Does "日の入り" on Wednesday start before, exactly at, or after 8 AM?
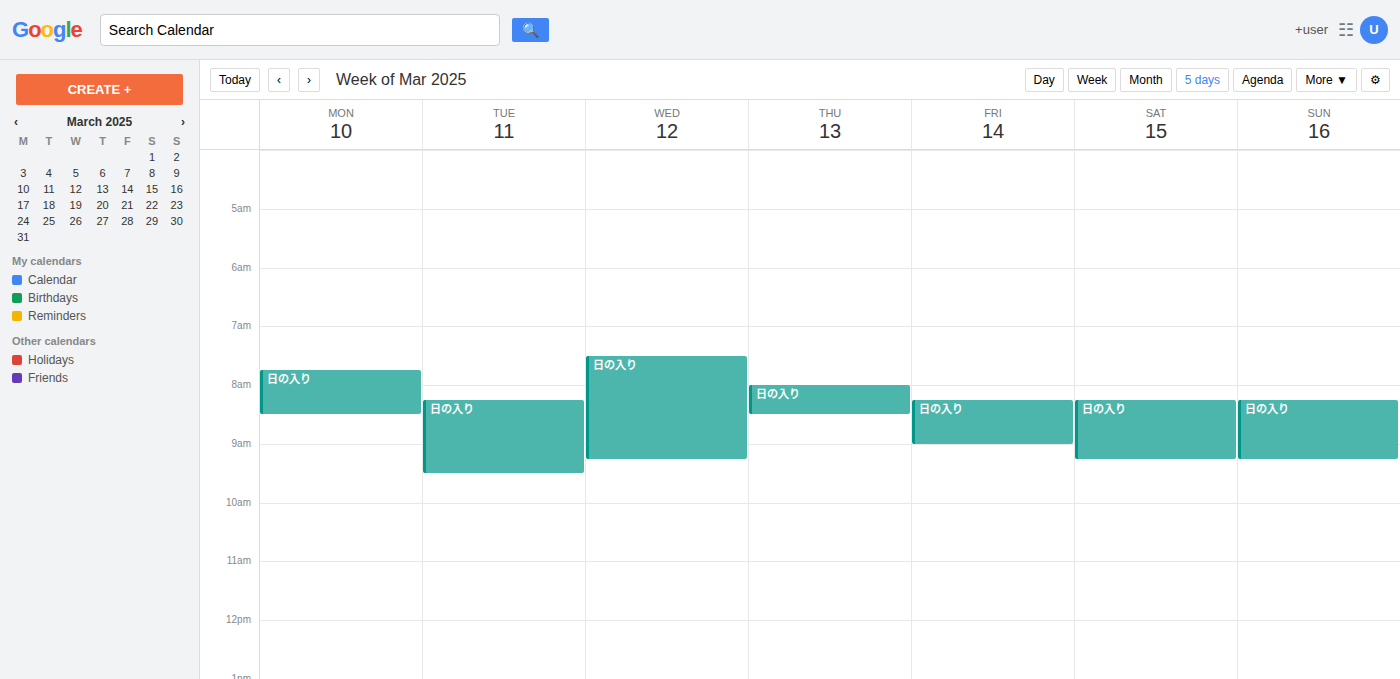
7:30 AM -- before 8 AM, 30 minutes above the 8 AM line.